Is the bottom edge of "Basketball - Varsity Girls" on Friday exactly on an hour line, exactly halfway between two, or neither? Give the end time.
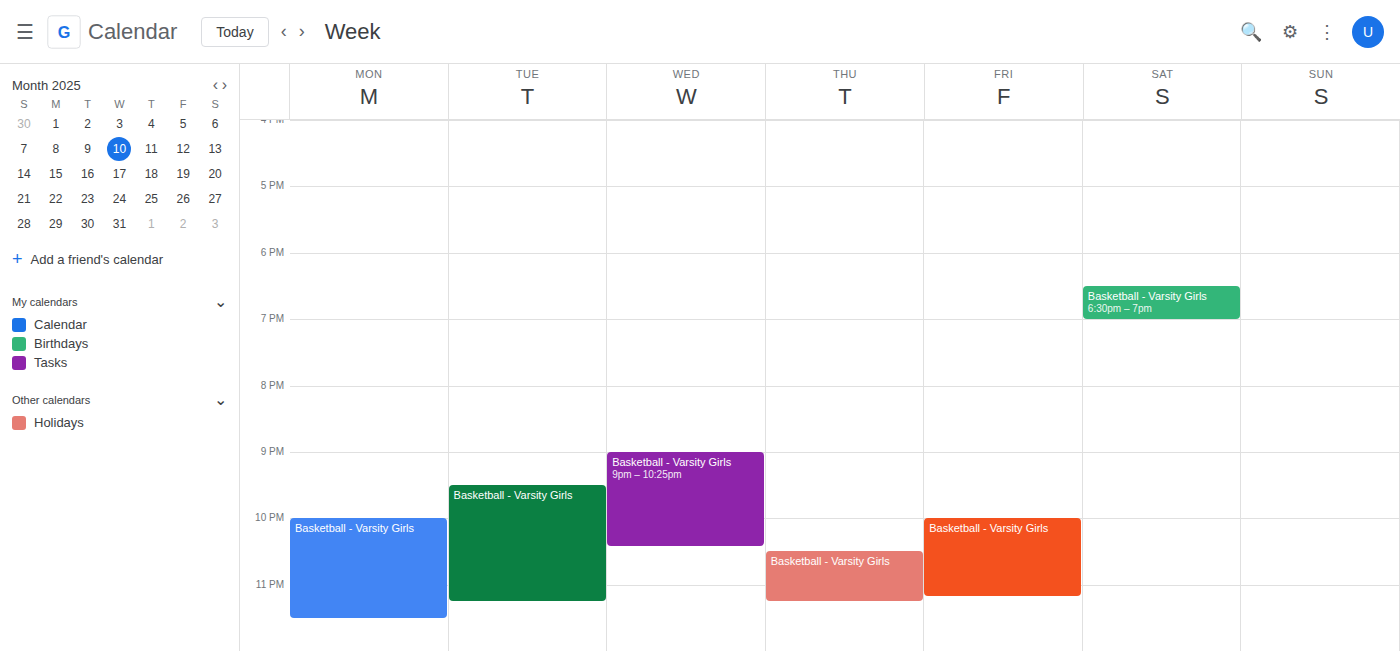
23:10 -- neither: 10 minutes below the 23:00 line and 50 minutes above the 24:00 line.